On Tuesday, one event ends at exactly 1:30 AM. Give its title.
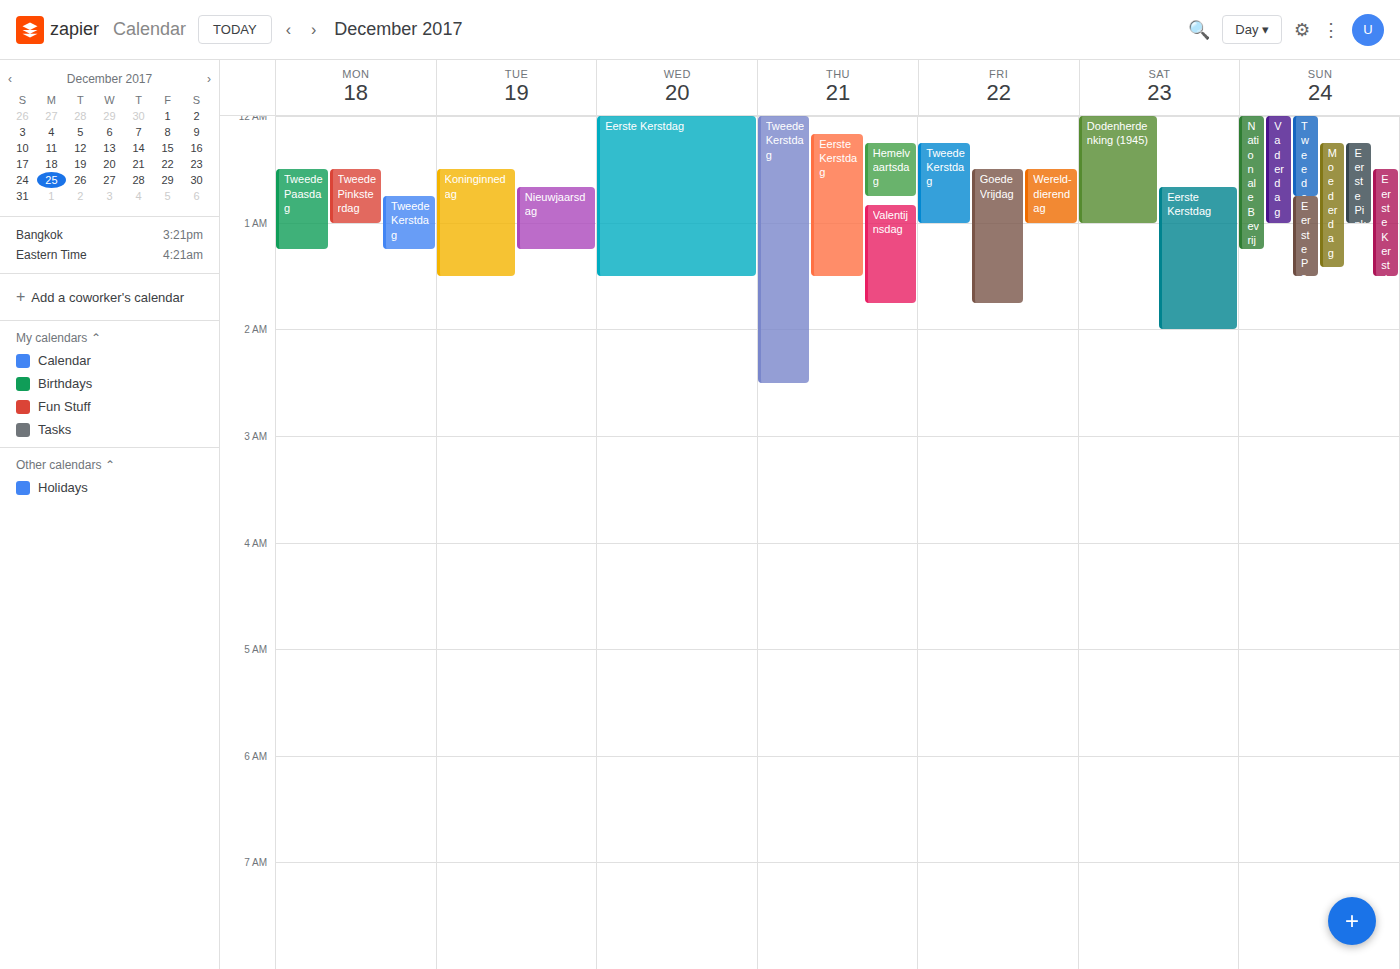
"Koninginnedag"